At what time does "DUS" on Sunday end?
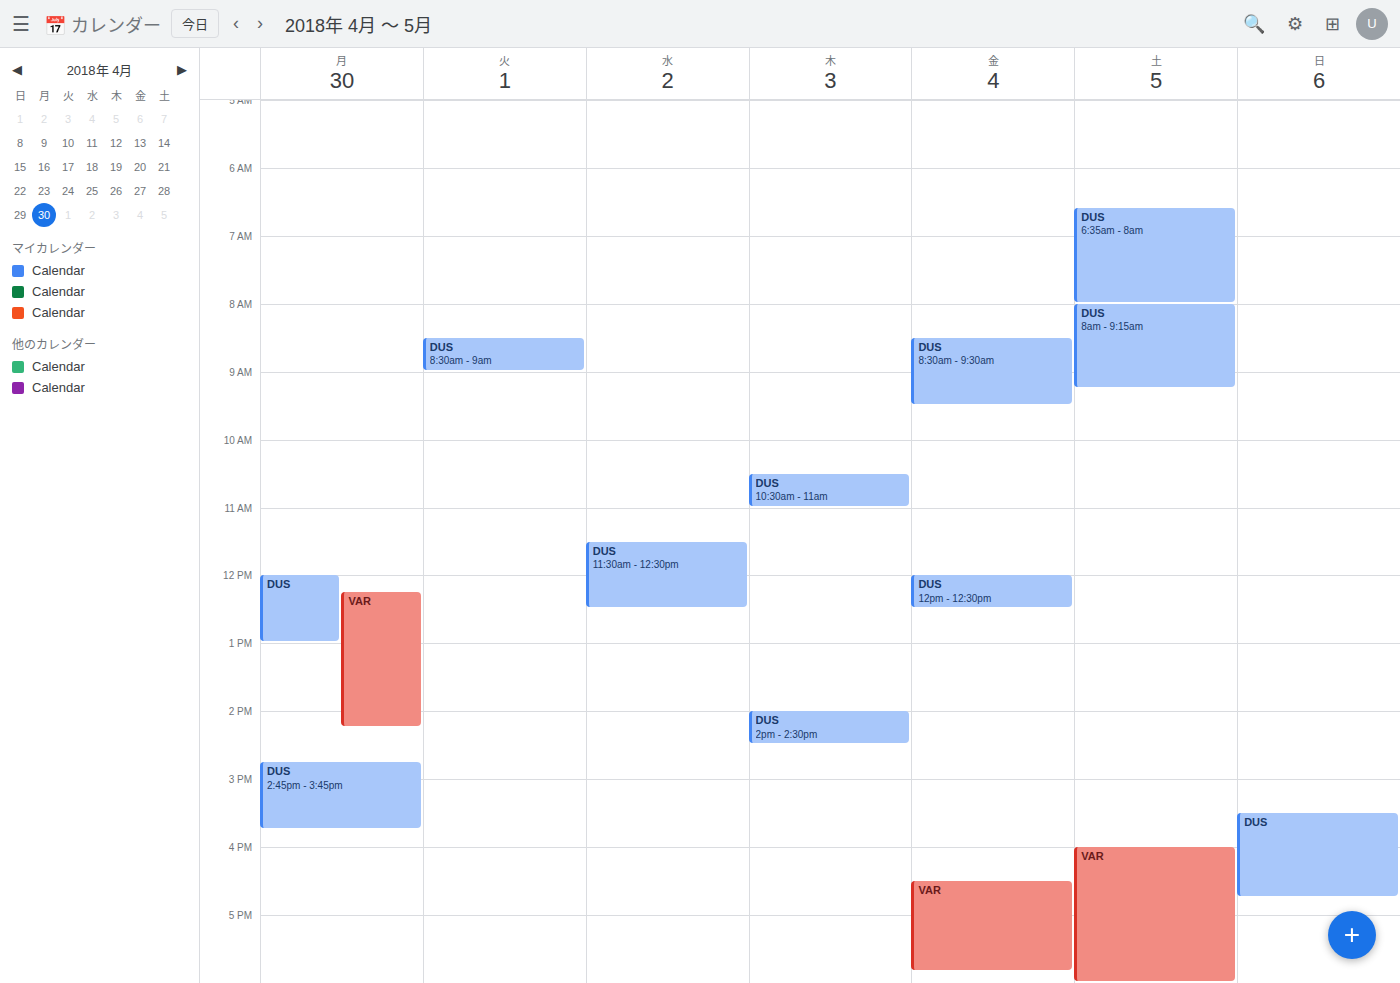
16:45